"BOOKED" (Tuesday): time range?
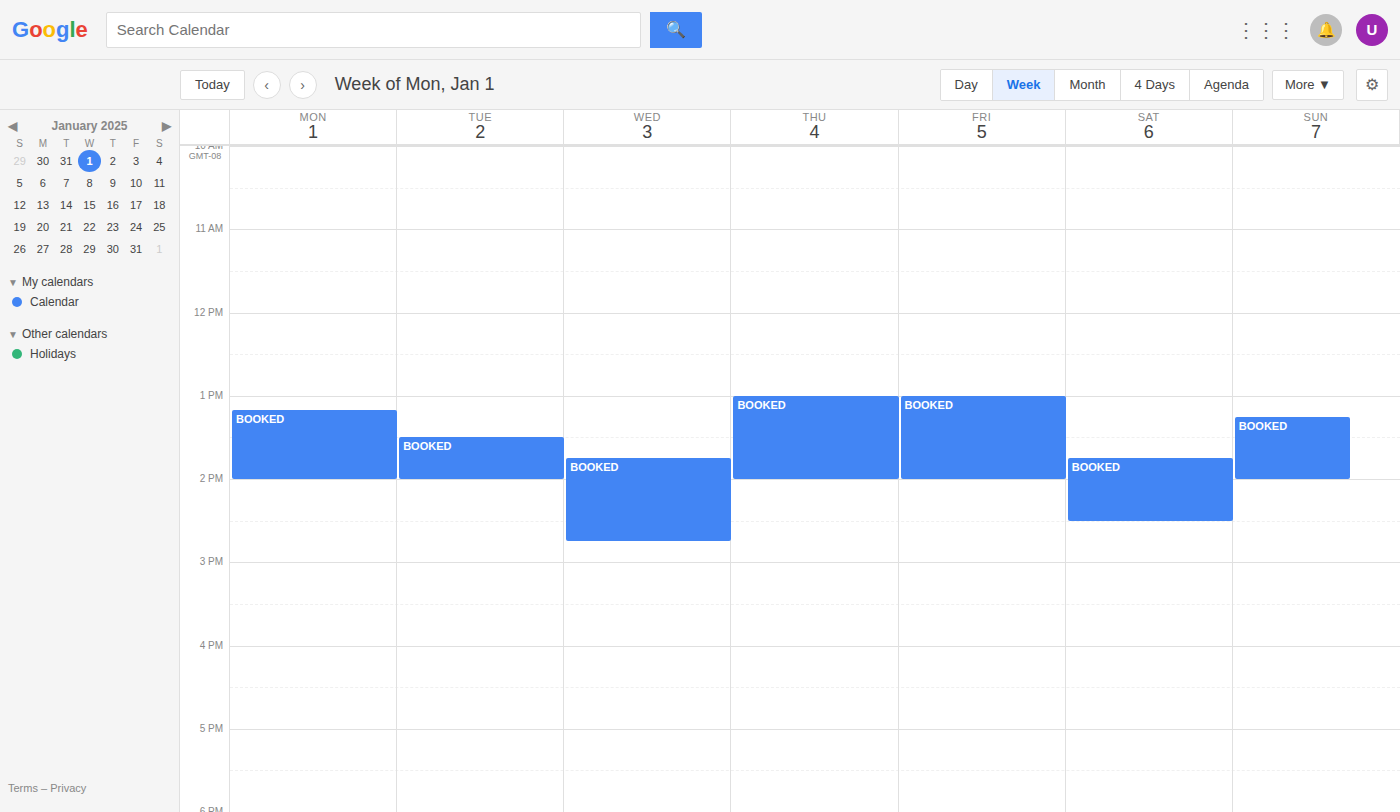
13:30 to 14:00